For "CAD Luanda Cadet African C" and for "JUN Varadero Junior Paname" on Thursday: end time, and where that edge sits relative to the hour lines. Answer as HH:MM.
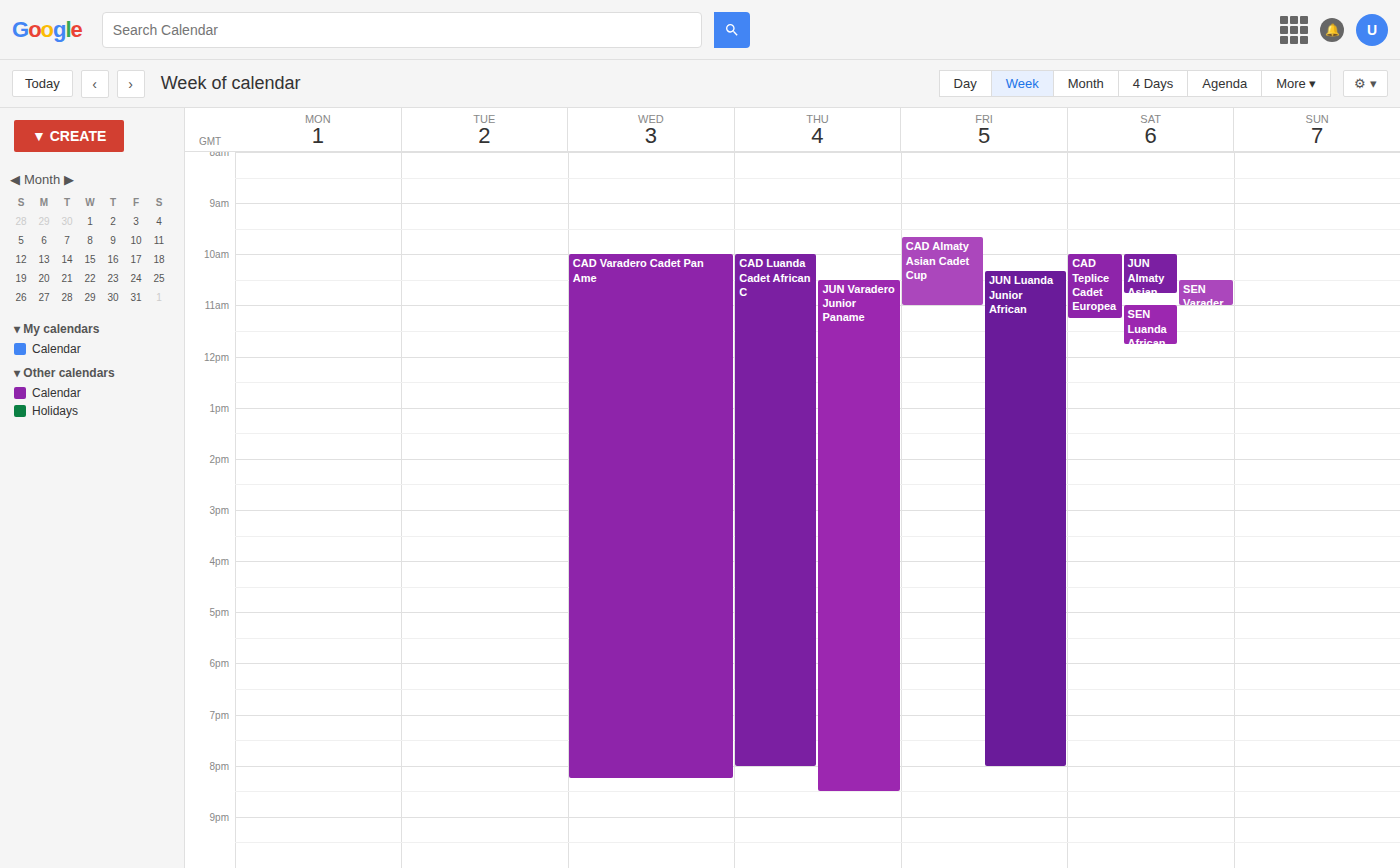
"CAD Luanda Cadet African C": 20:00, exactly on the 20:00 line. "JUN Varadero Junior Paname": 20:30, halfway between the 20:00 and 21:00 lines.